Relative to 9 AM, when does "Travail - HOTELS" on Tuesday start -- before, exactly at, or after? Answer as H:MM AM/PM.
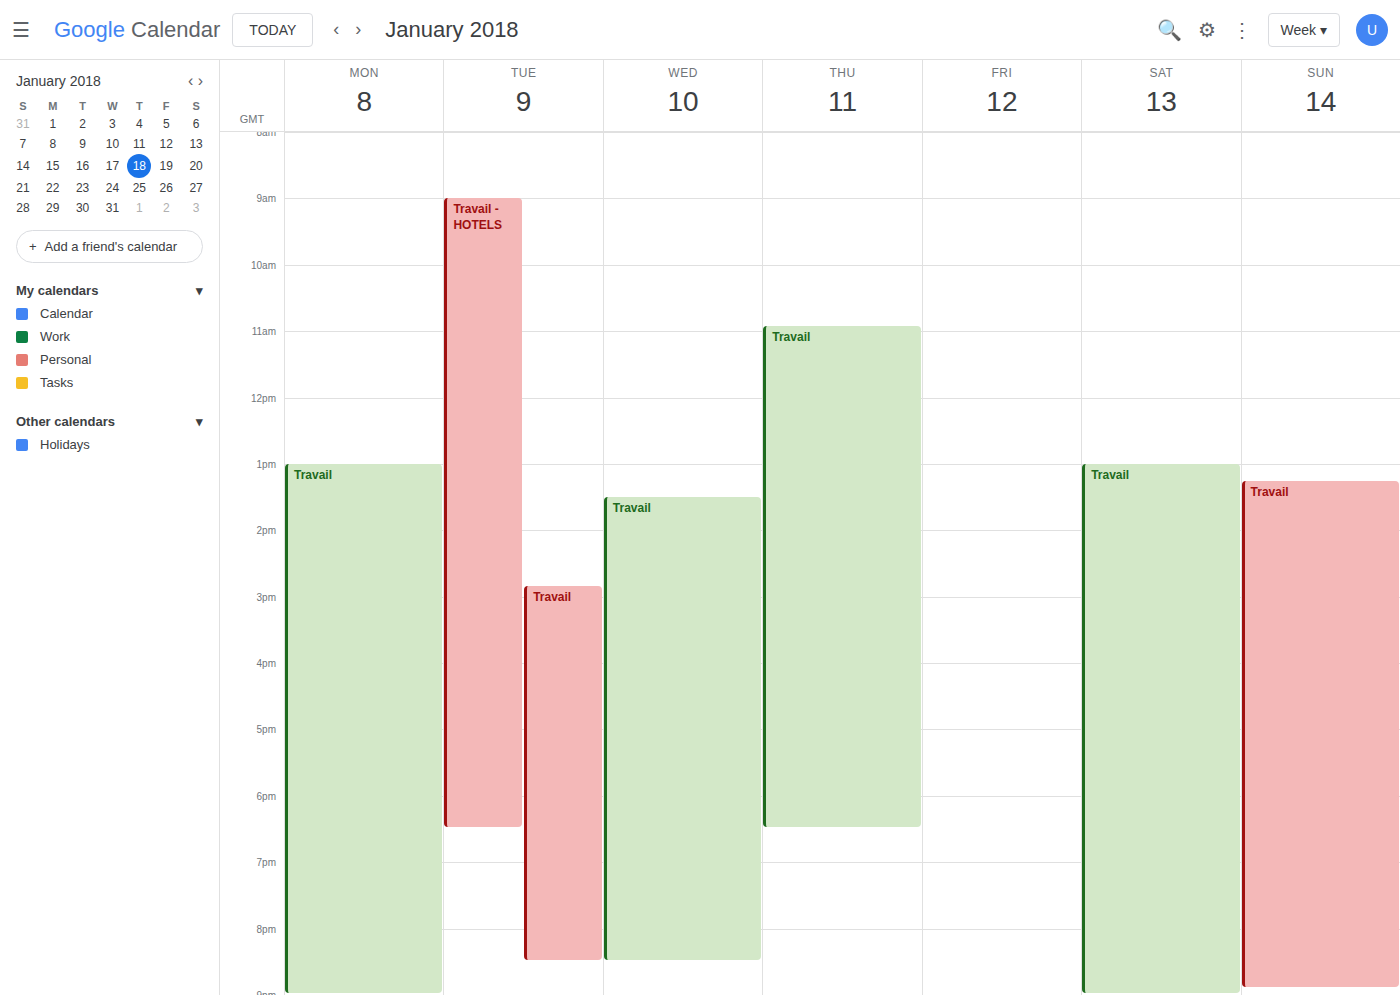
9:00 AM -- exactly at 9 AM, on the 9 AM line.